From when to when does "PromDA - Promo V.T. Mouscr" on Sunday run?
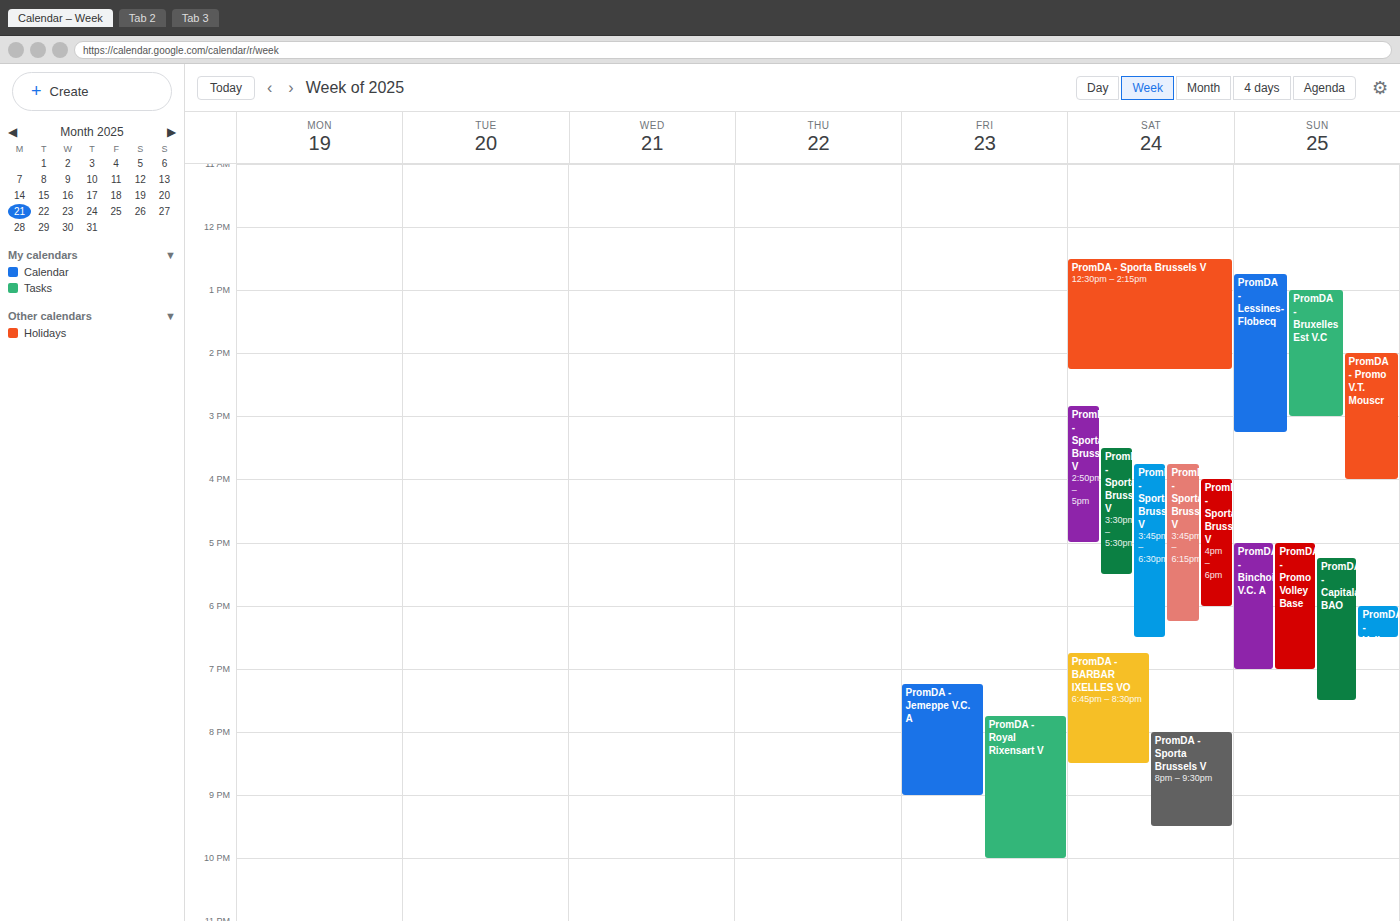
2:00 PM to 4:00 PM